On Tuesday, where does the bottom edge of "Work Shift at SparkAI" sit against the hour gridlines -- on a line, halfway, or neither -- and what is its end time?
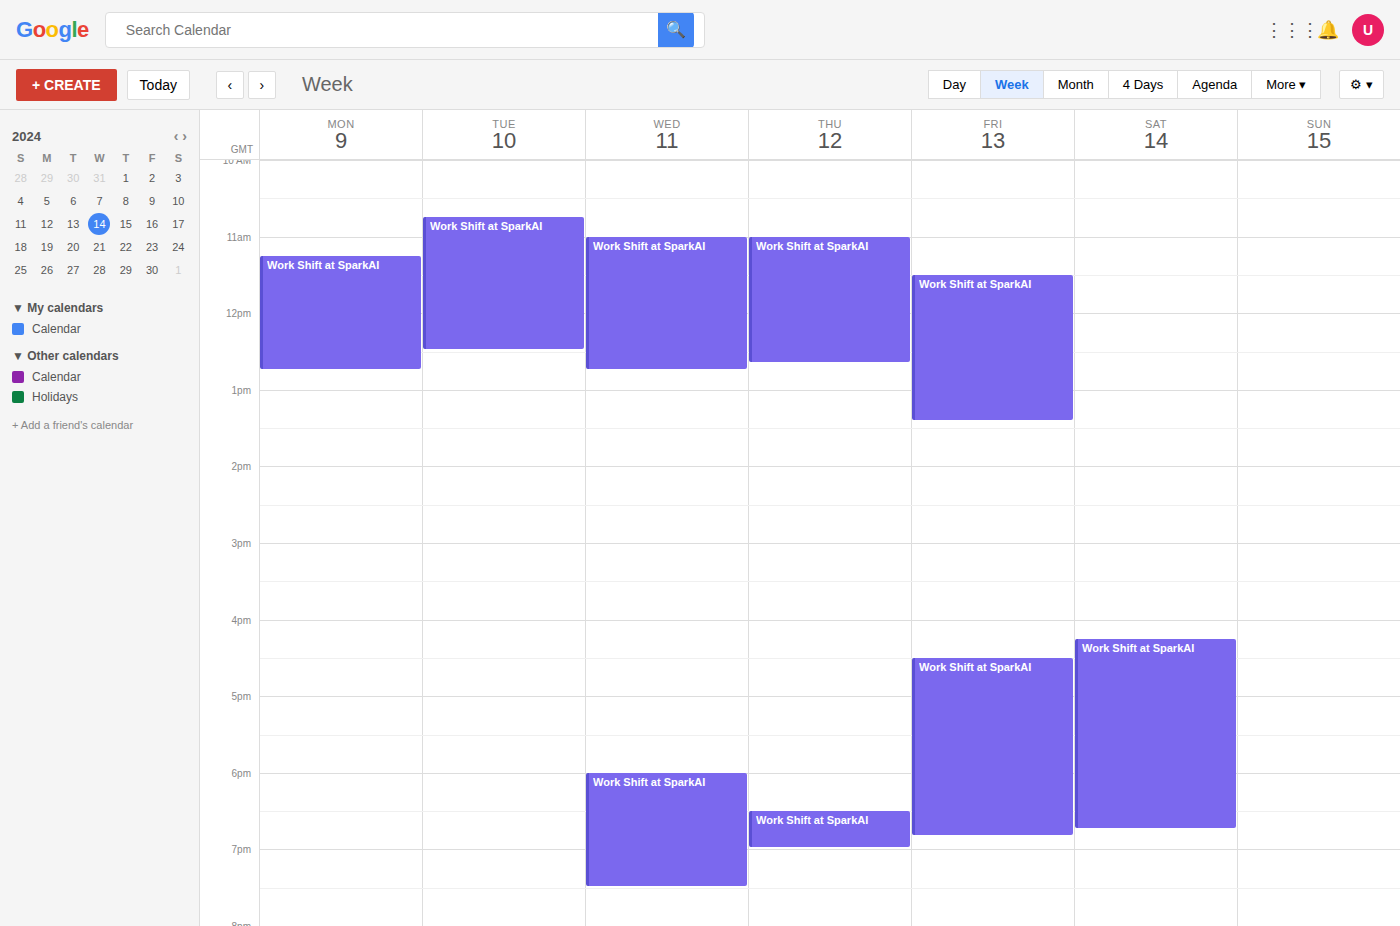
12:30 PM -- halfway between the 12 PM and 1 PM lines.